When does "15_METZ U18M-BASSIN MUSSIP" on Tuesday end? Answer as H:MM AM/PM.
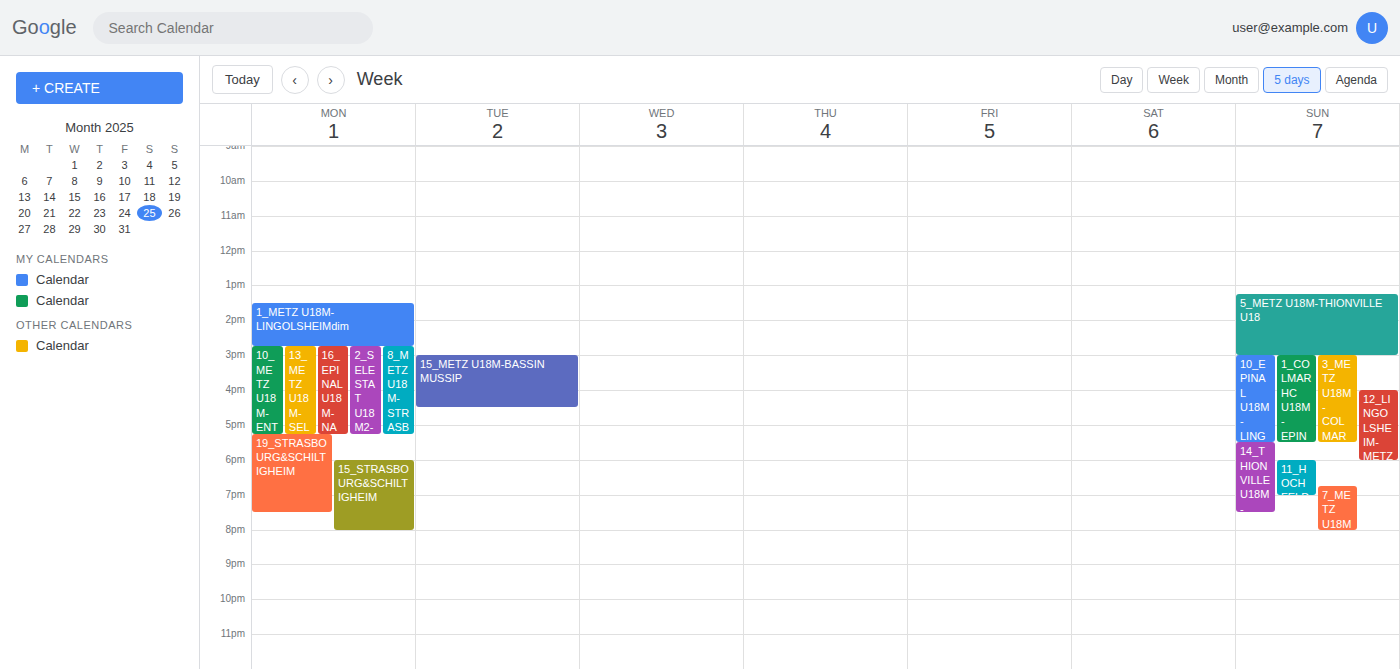
4:30 PM